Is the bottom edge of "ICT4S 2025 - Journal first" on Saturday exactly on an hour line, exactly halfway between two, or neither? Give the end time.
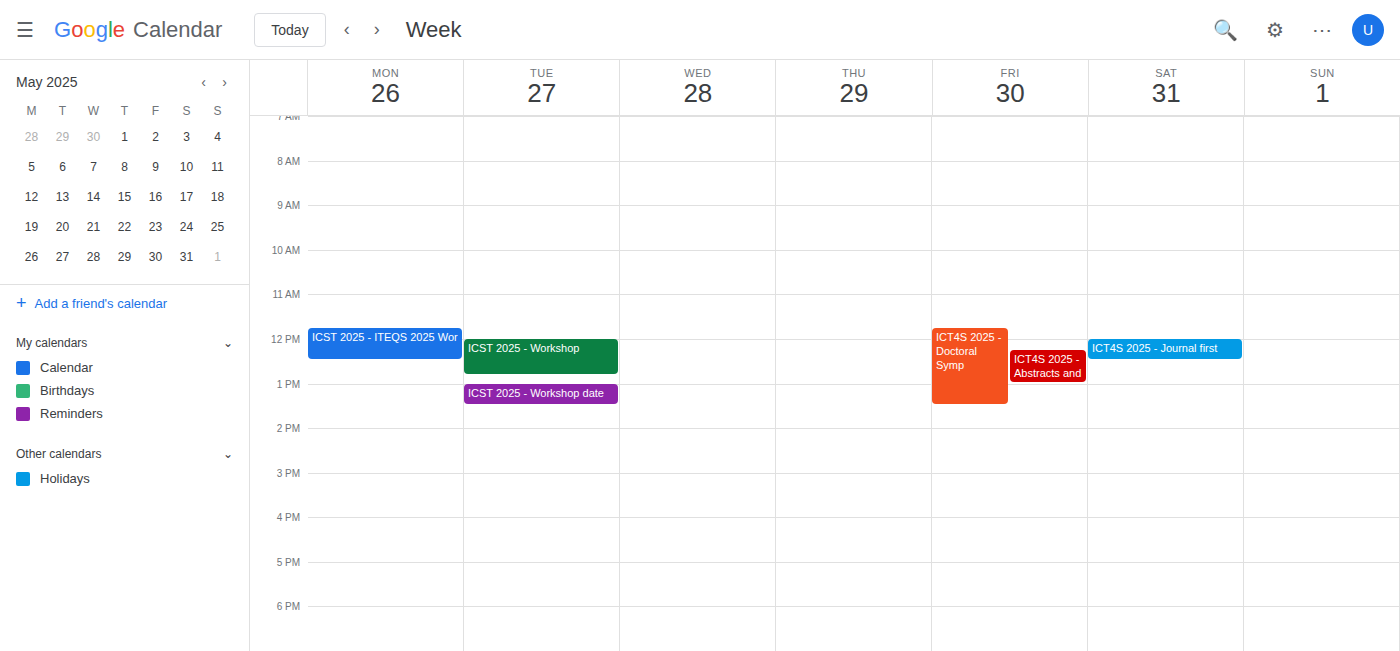
12:30 PM -- halfway between the 12 PM and 1 PM lines.